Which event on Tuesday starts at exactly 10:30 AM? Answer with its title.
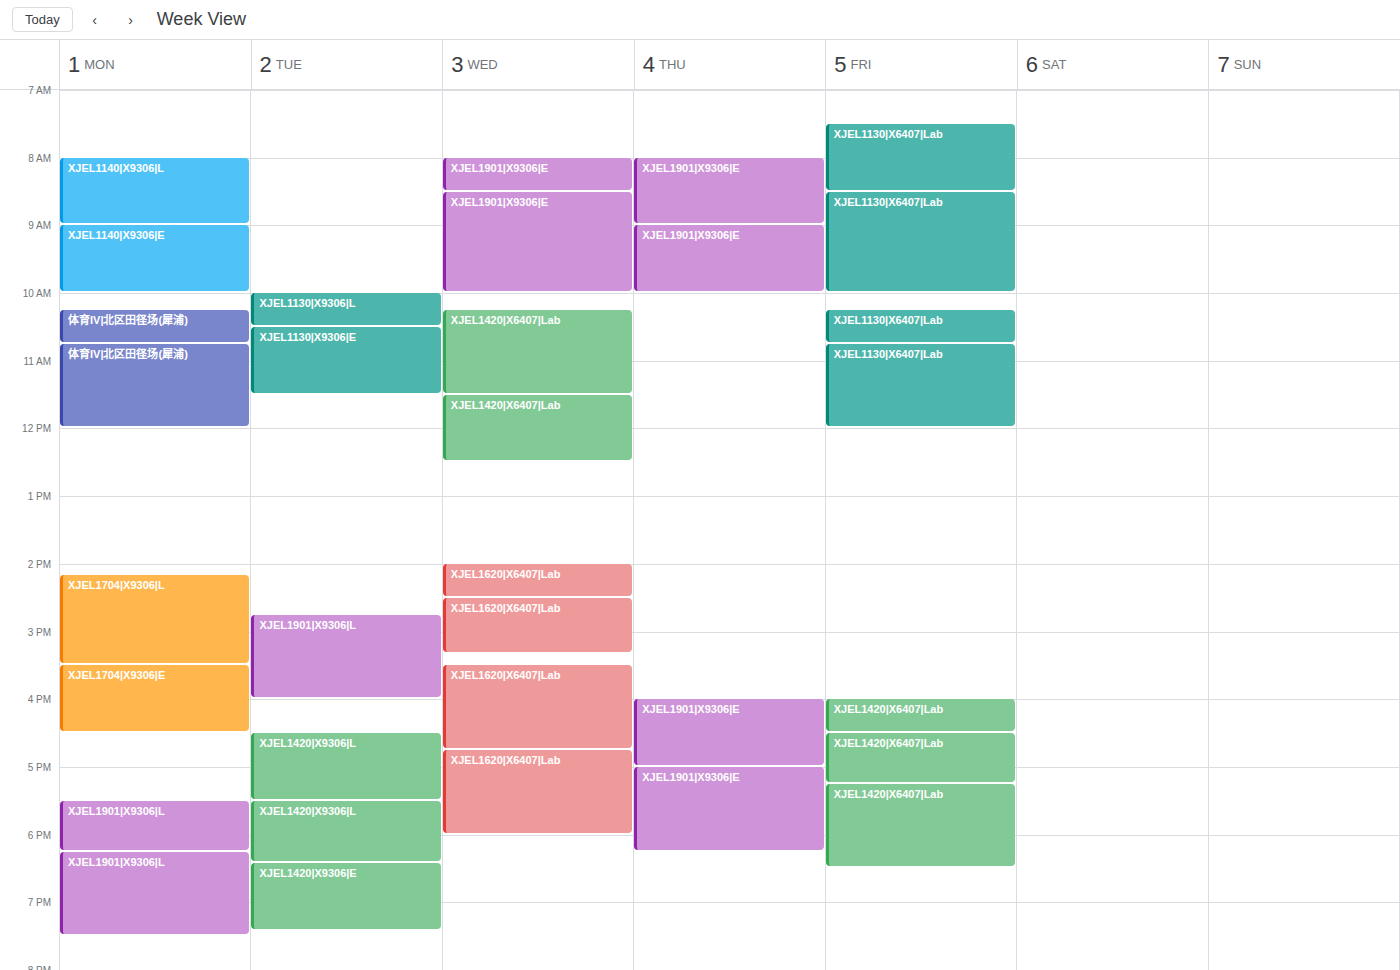
"XJEL1130|X9306|E"